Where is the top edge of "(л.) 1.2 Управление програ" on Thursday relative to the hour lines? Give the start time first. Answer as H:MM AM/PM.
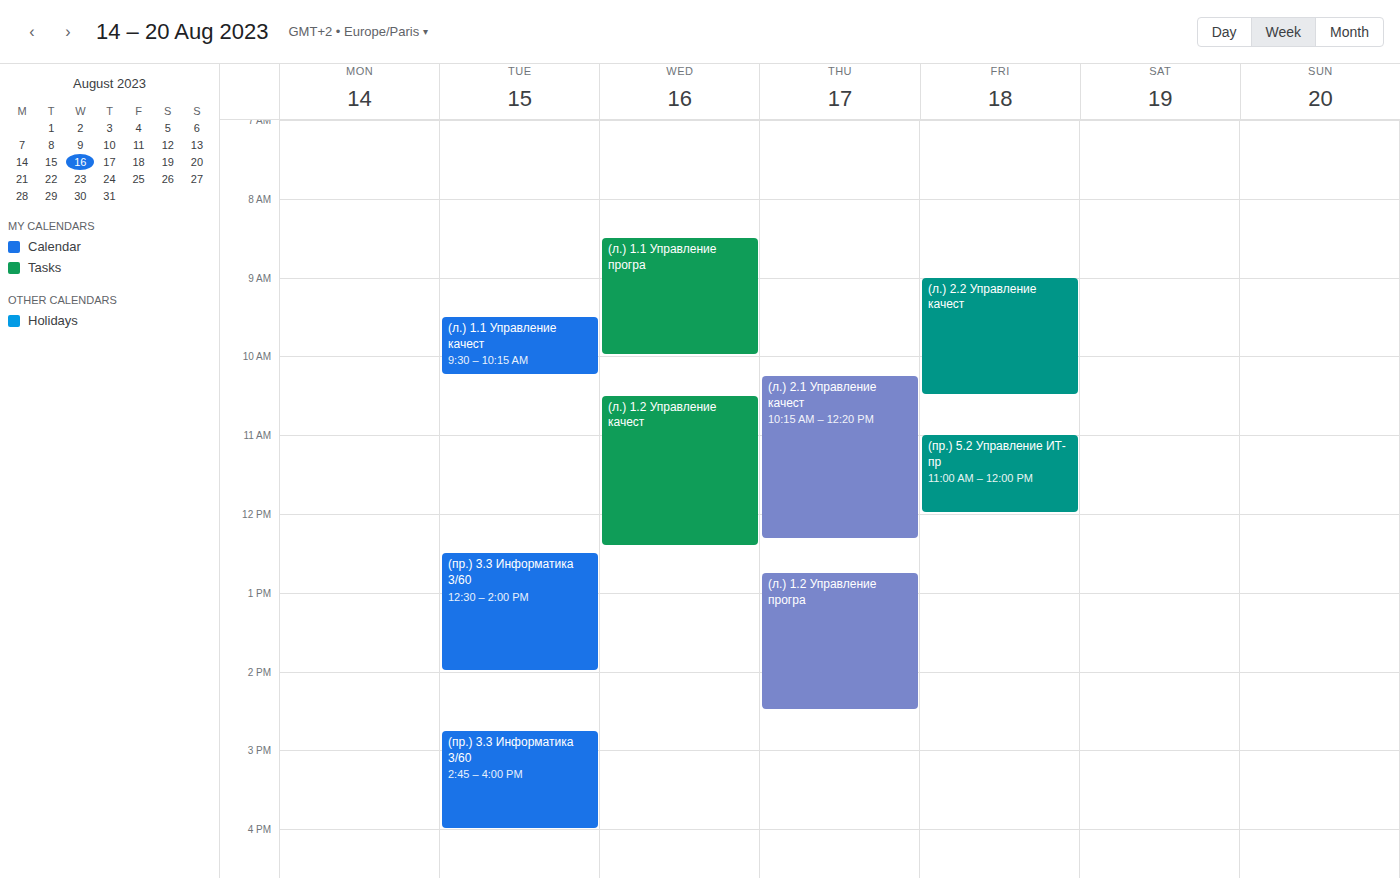
12:45 PM -- neither: three quarters of the way from the 12 PM line to the 1 PM line.